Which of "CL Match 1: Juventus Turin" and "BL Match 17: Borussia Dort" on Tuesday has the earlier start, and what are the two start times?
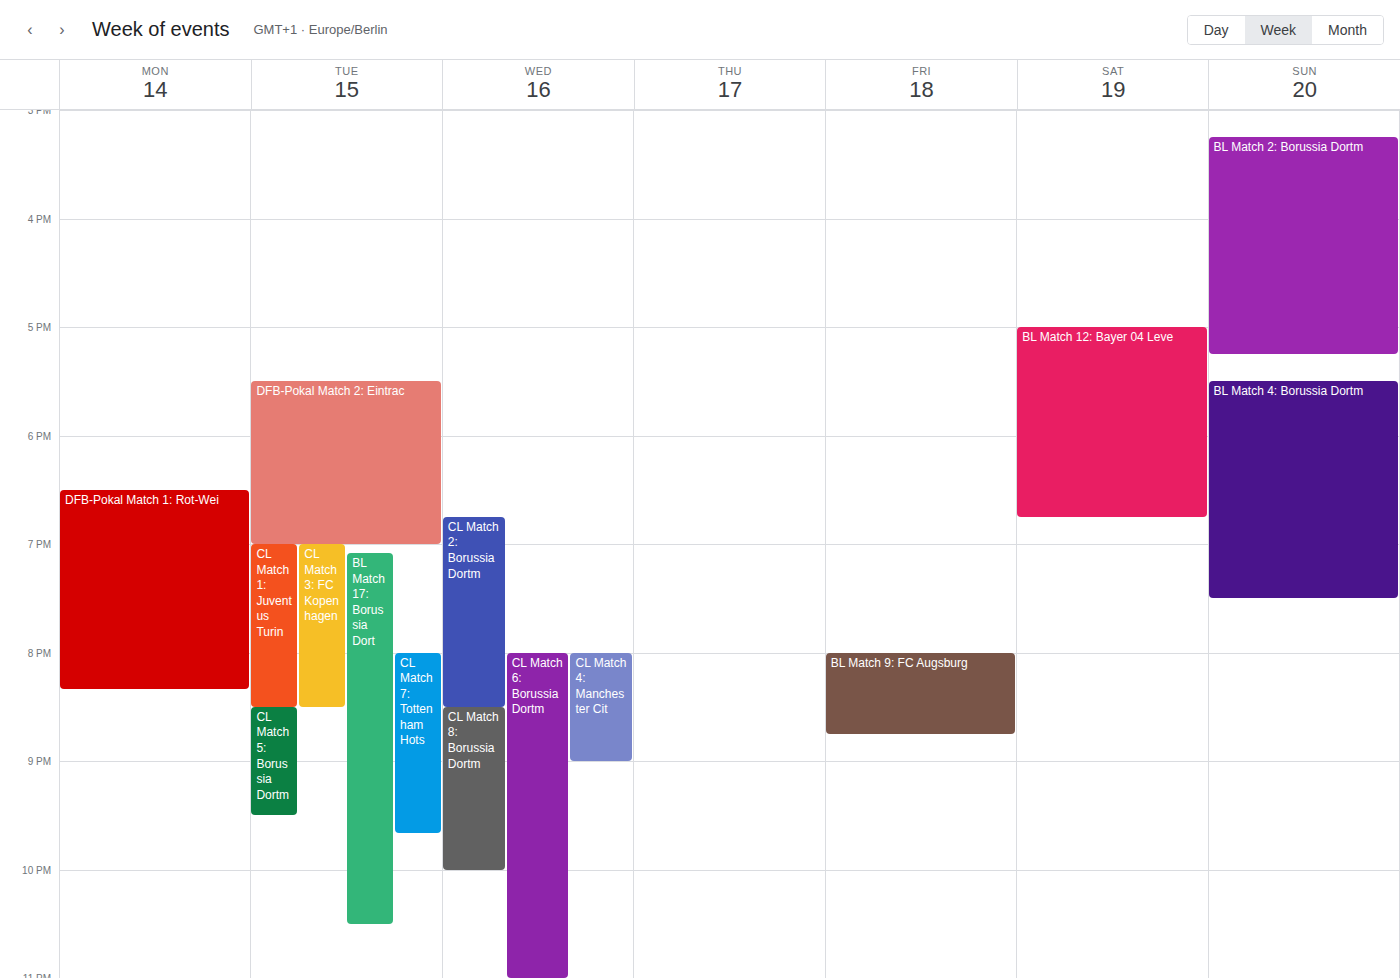
"CL Match 1: Juventus Turin" 7:00 PM; "BL Match 17: Borussia Dort" 7:05 PM.